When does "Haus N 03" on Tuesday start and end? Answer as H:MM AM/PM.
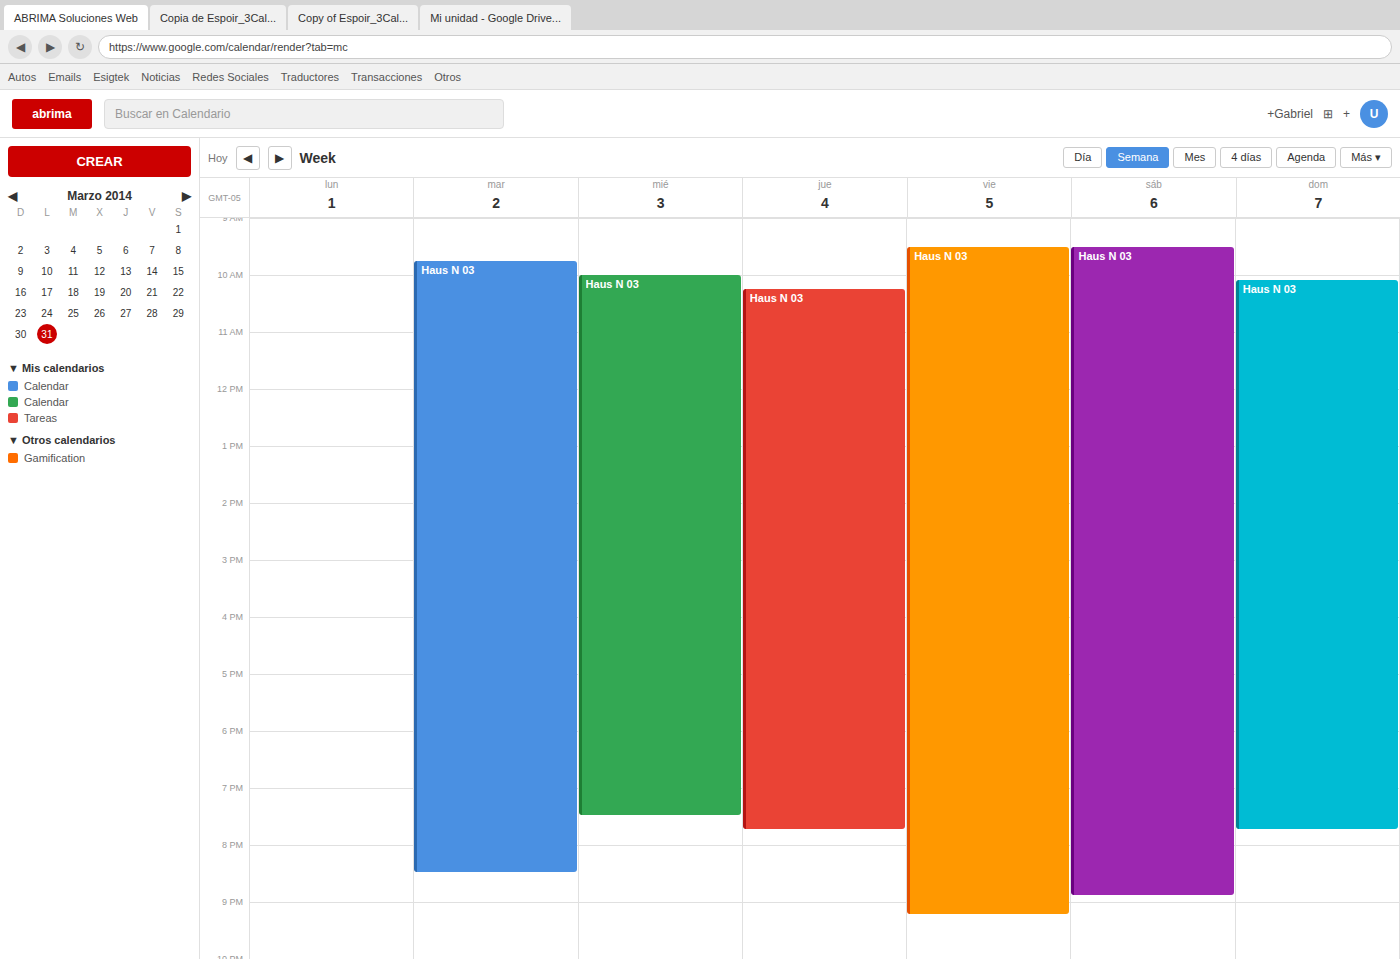
9:45 AM to 8:30 PM